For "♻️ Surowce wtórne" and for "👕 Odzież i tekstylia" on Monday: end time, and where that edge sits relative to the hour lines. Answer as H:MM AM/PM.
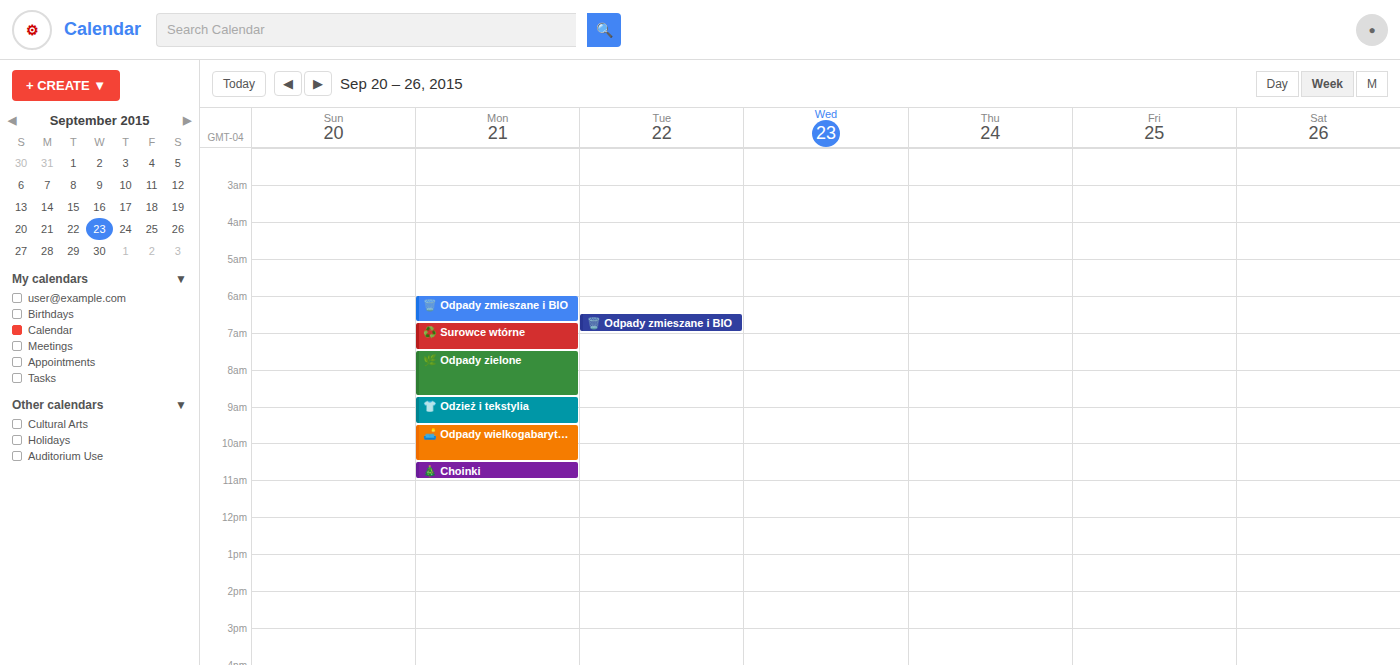
"♻️ Surowce wtórne": 7:30 AM, halfway between the 7 AM and 8 AM lines. "👕 Odzież i tekstylia": 9:30 AM, halfway between the 9 AM and 10 AM lines.